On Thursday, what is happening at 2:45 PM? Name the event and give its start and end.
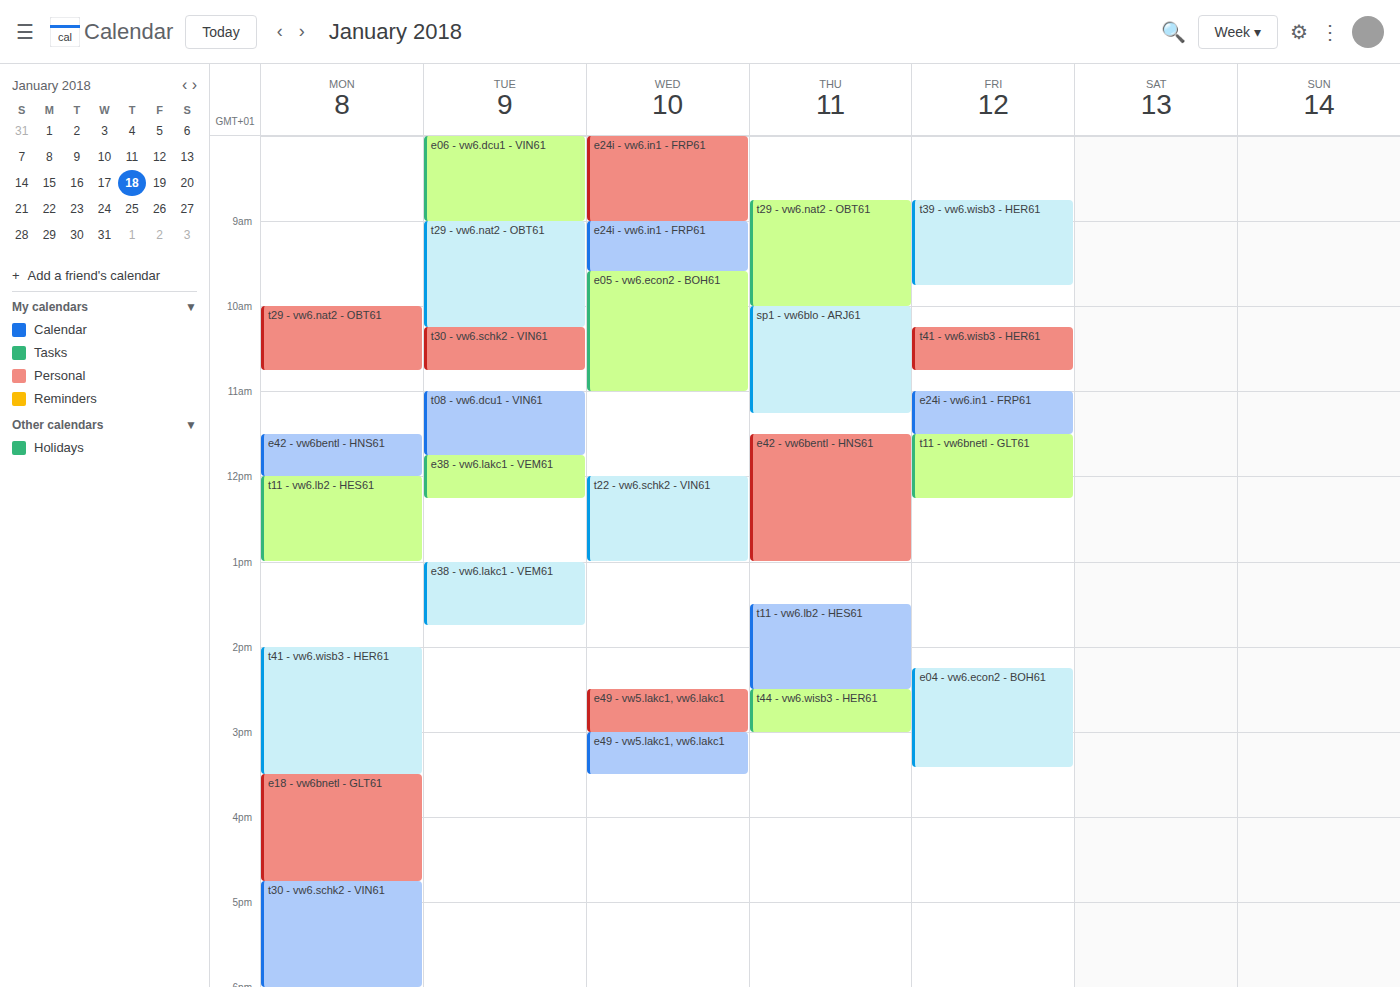
"t44 - vw6.wisb3 - HER61", 2:30 PM to 3:00 PM